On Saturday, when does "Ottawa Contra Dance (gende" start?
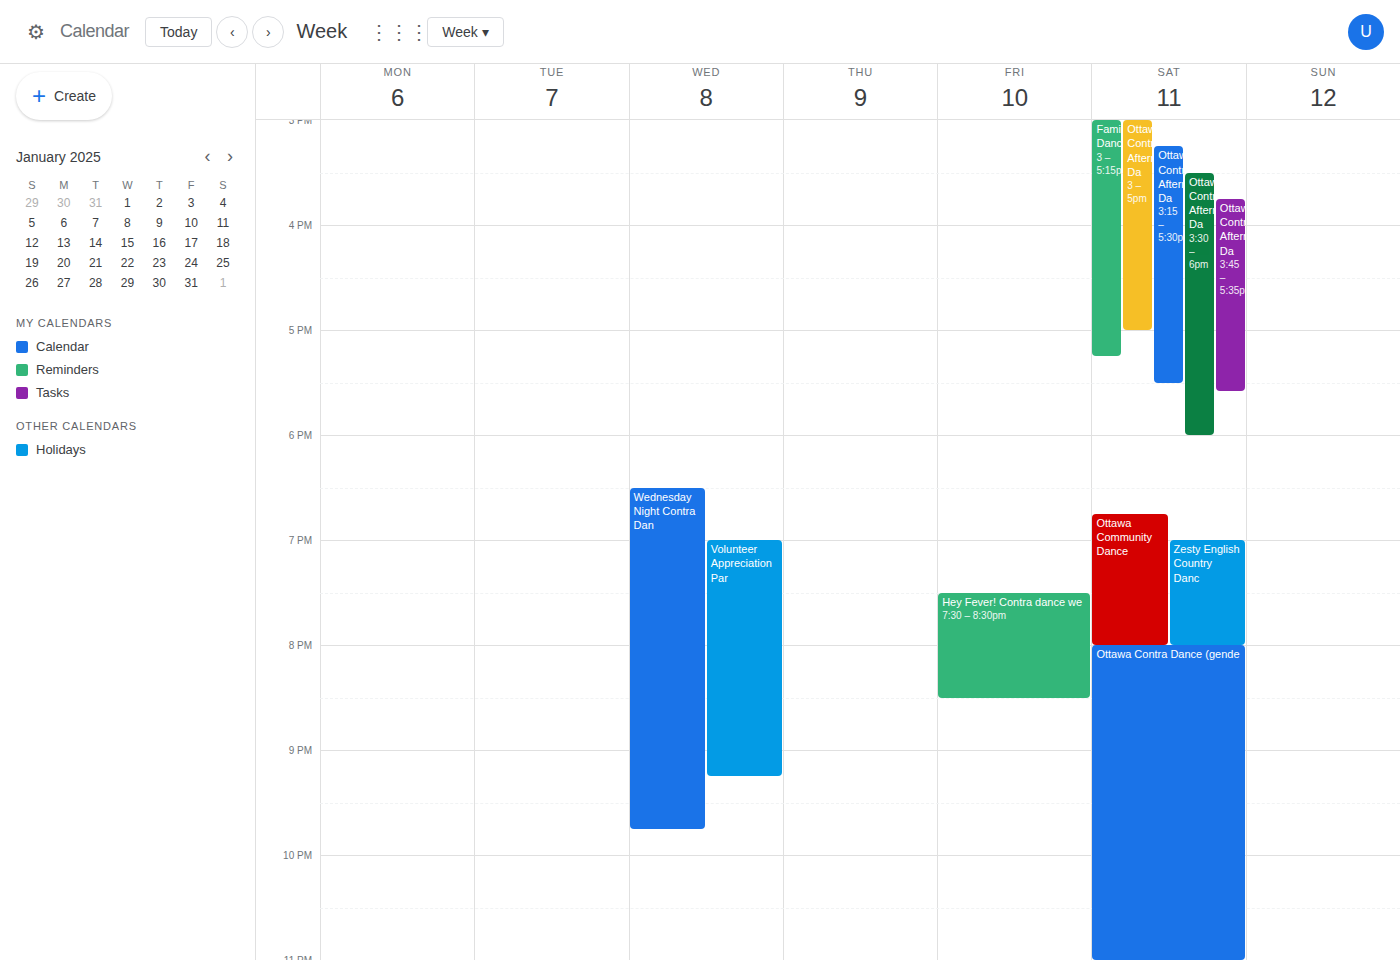
8:00 PM